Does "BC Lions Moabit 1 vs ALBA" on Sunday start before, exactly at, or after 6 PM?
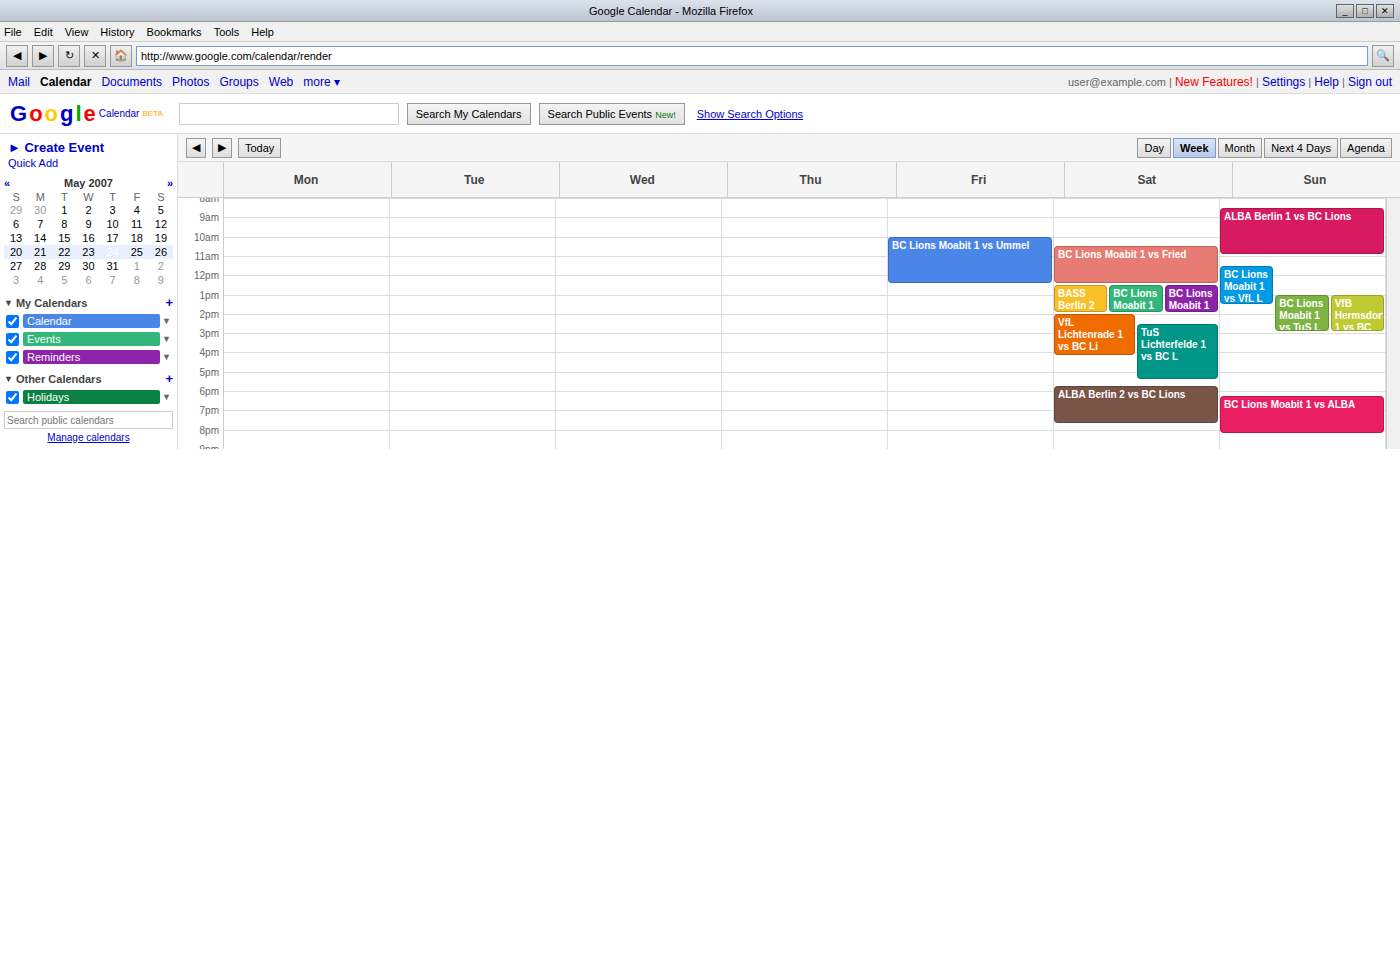
6:15 PM -- after 6 PM, 15 minutes below the 6 PM line.